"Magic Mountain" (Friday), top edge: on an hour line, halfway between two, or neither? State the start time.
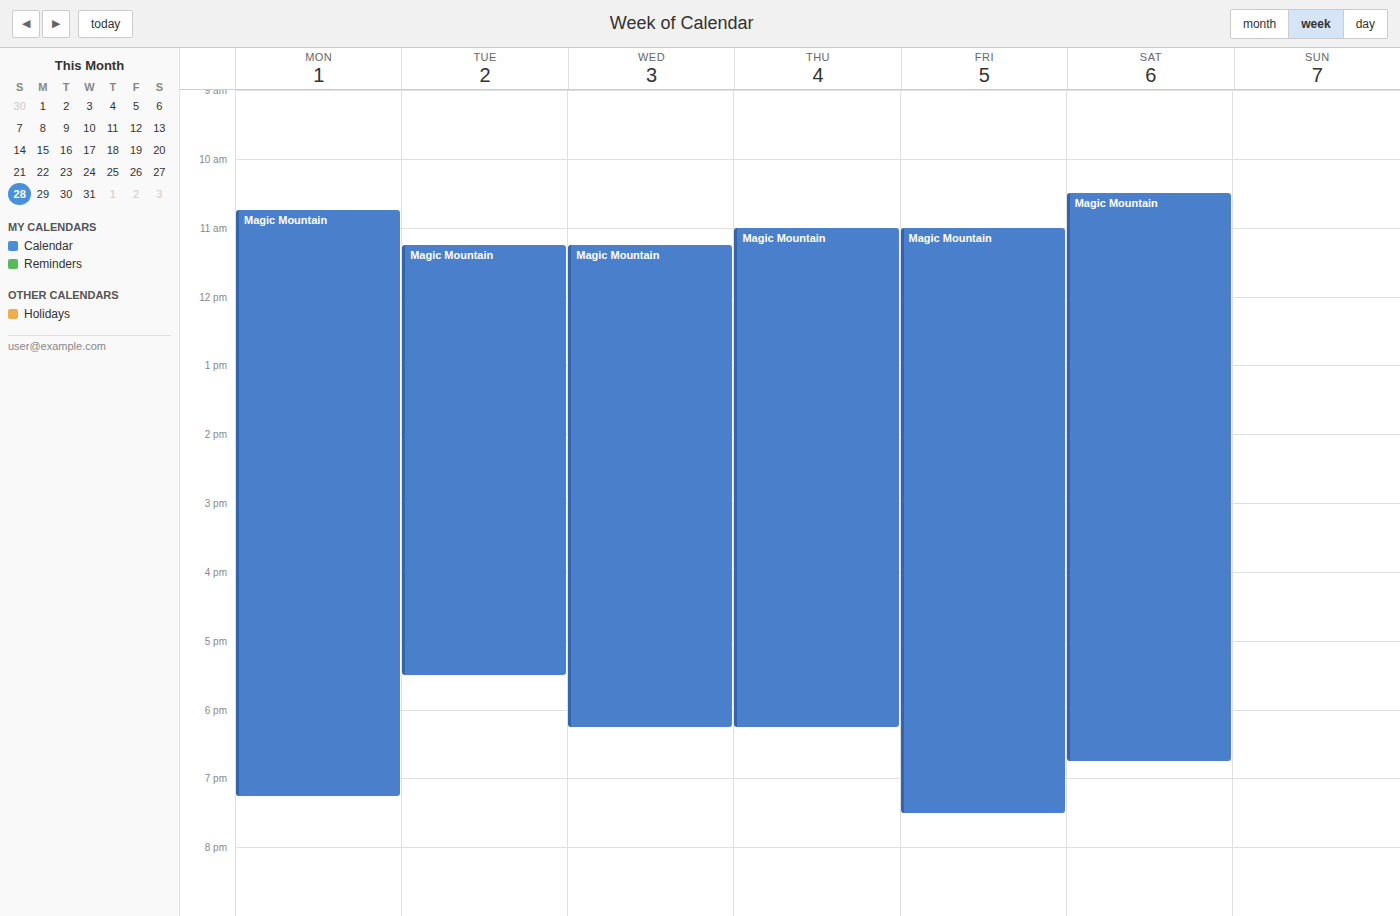
11:00 AM -- exactly on the 11 AM line.